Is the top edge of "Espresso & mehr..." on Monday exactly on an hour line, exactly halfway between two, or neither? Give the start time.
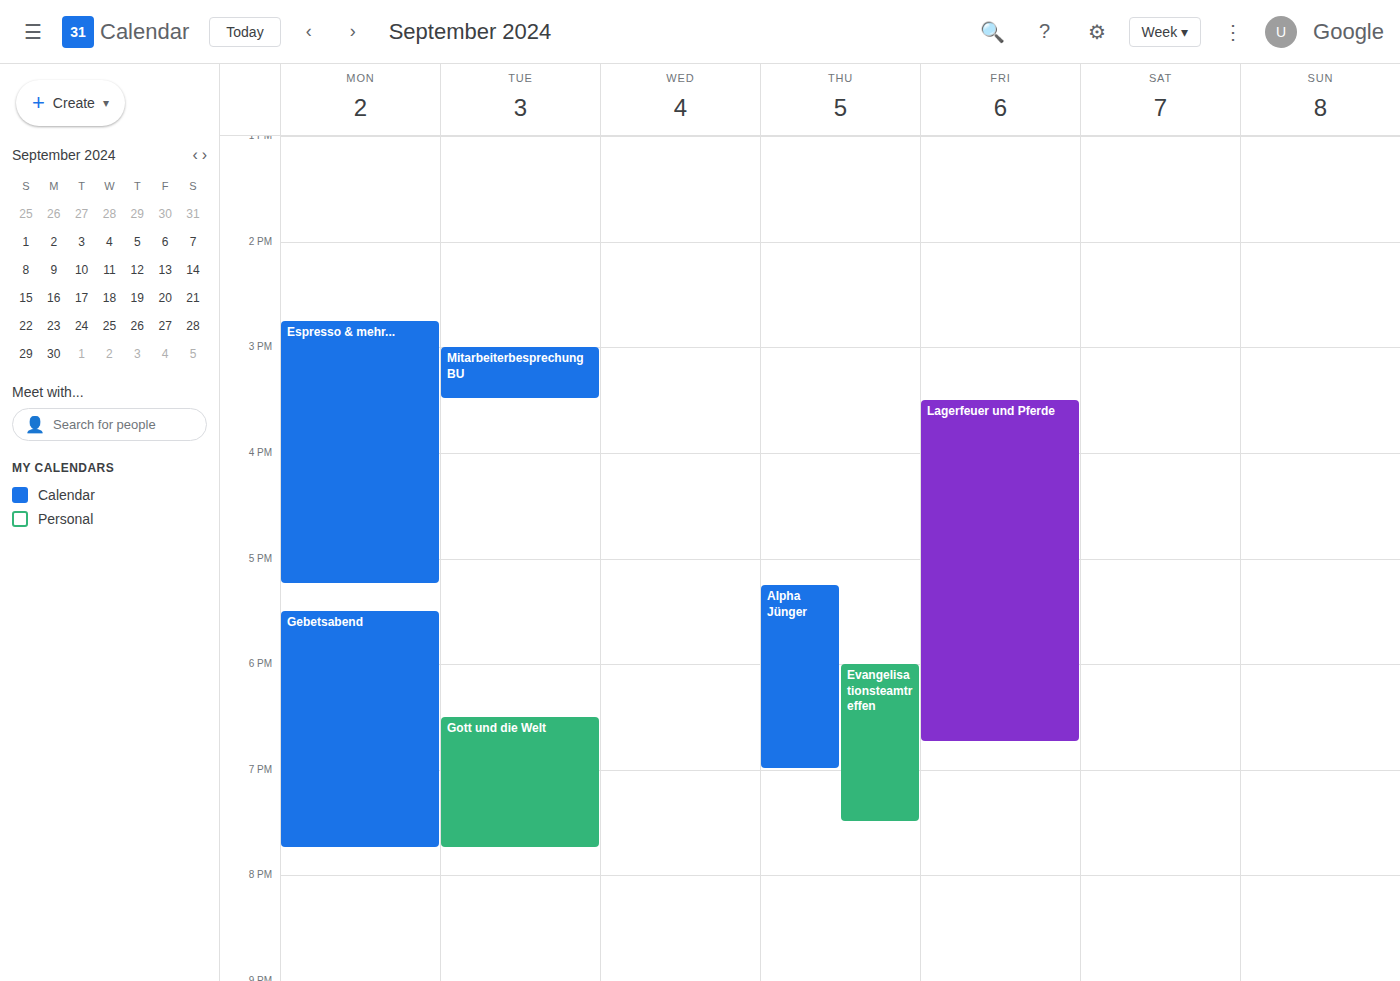
2:45 PM -- neither: three quarters of the way from the 2 PM line to the 3 PM line.